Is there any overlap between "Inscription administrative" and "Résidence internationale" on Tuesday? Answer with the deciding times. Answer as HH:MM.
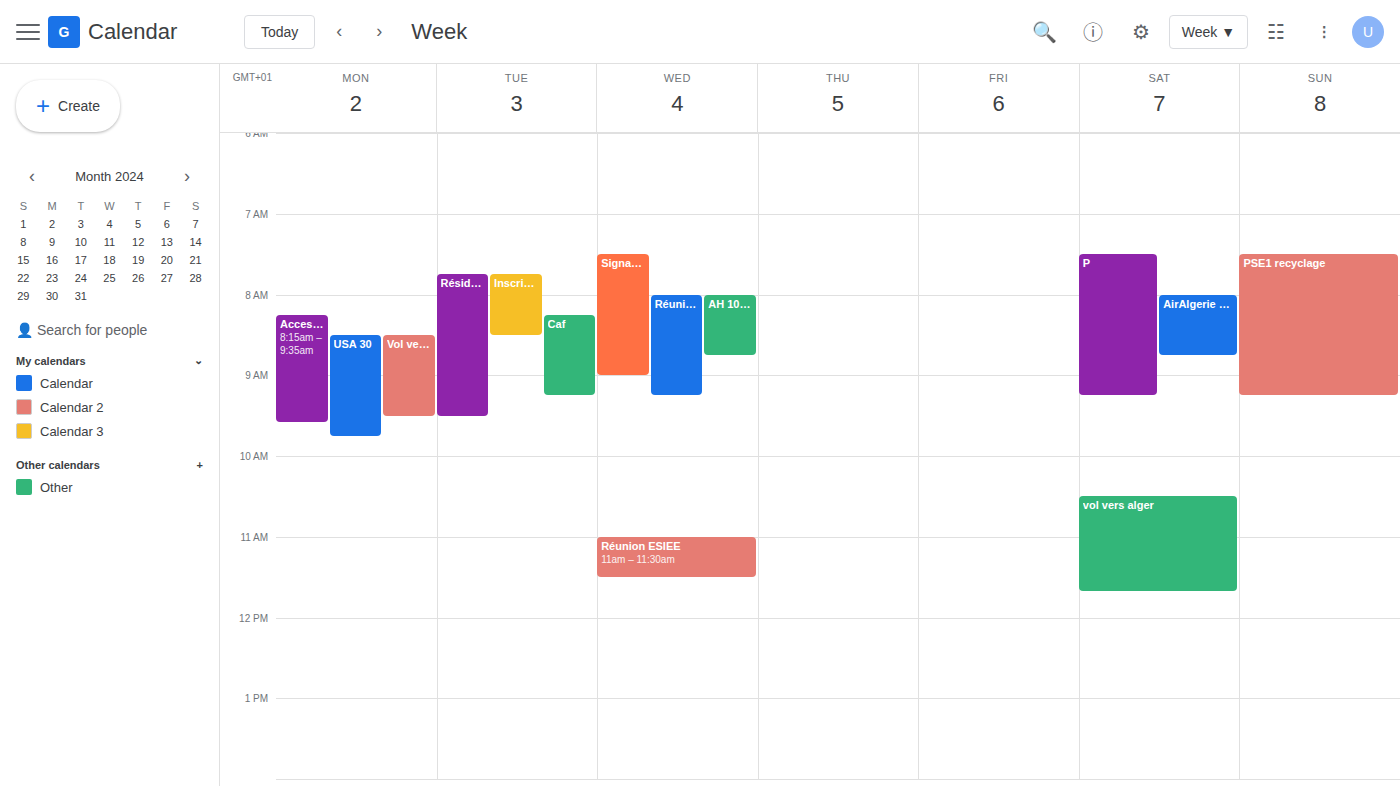
"Inscription administrative" runs 07:45 to 08:30, inside "Résidence internationale" -- they overlap.